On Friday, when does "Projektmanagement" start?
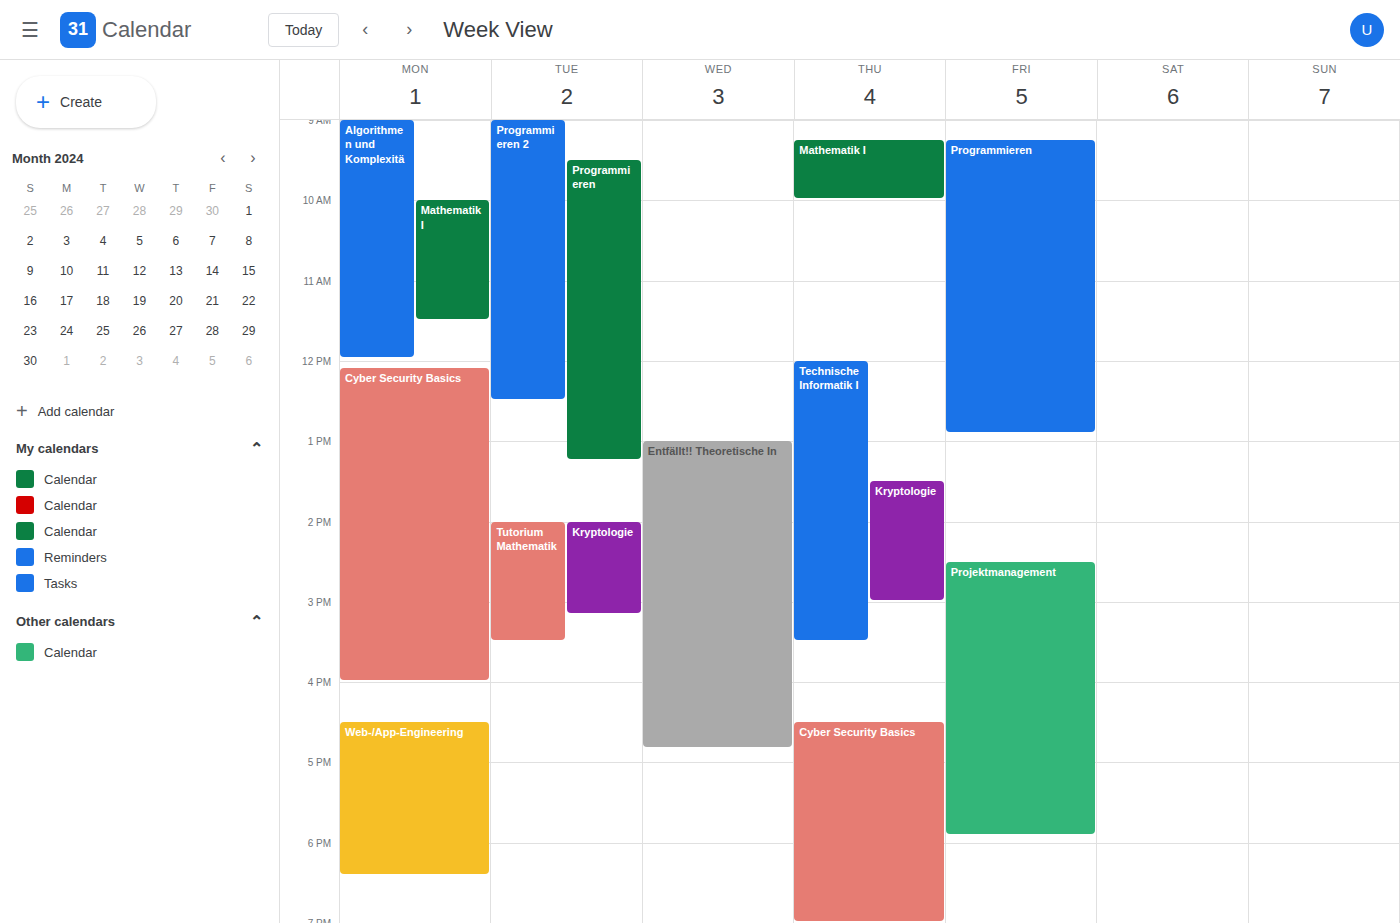
2:30 PM